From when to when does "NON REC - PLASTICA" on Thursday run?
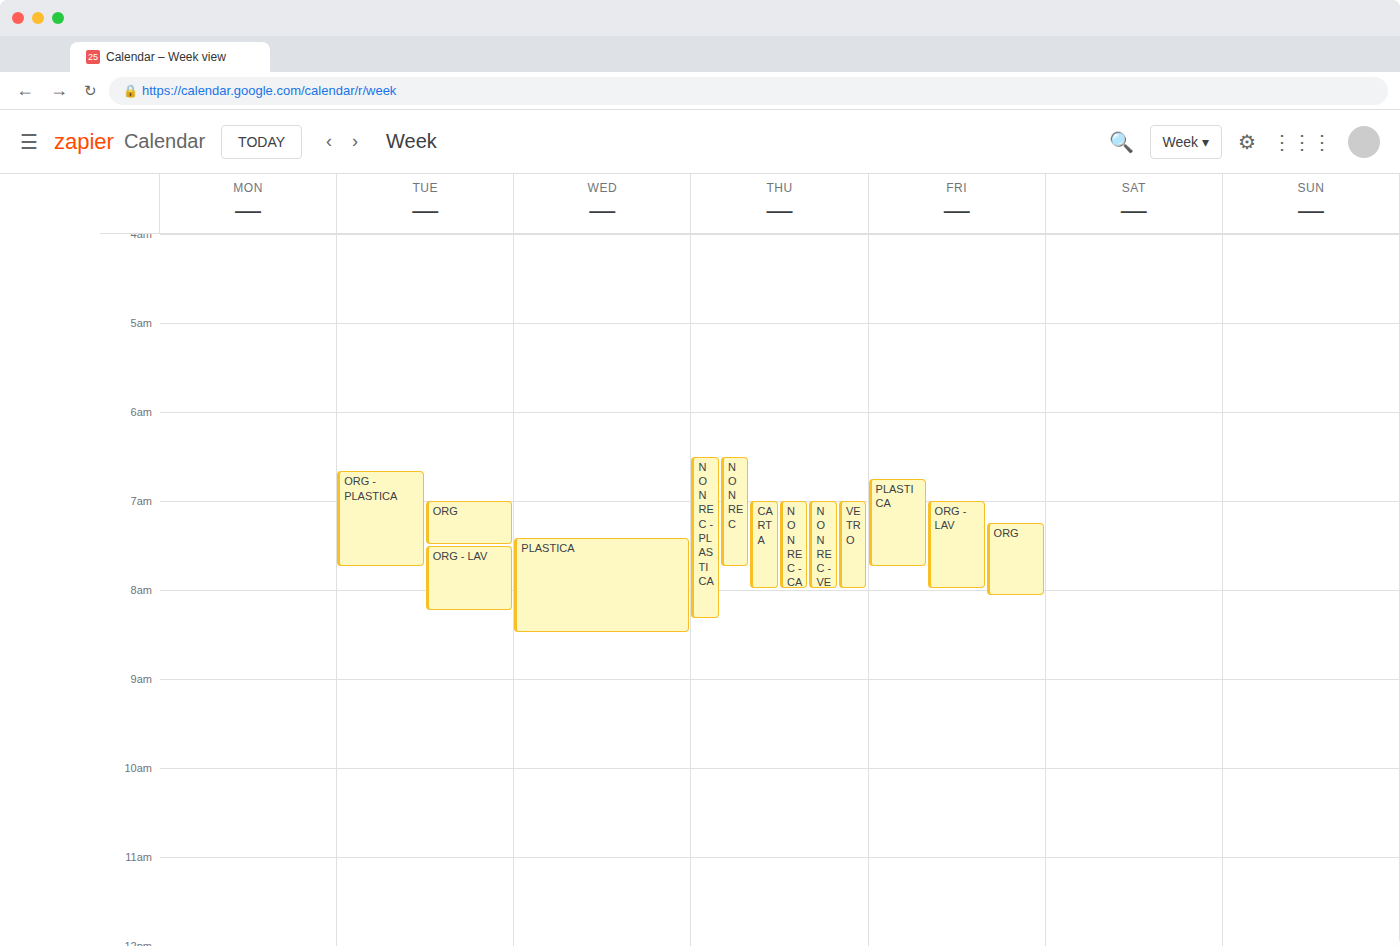
6:30 AM to 8:20 AM